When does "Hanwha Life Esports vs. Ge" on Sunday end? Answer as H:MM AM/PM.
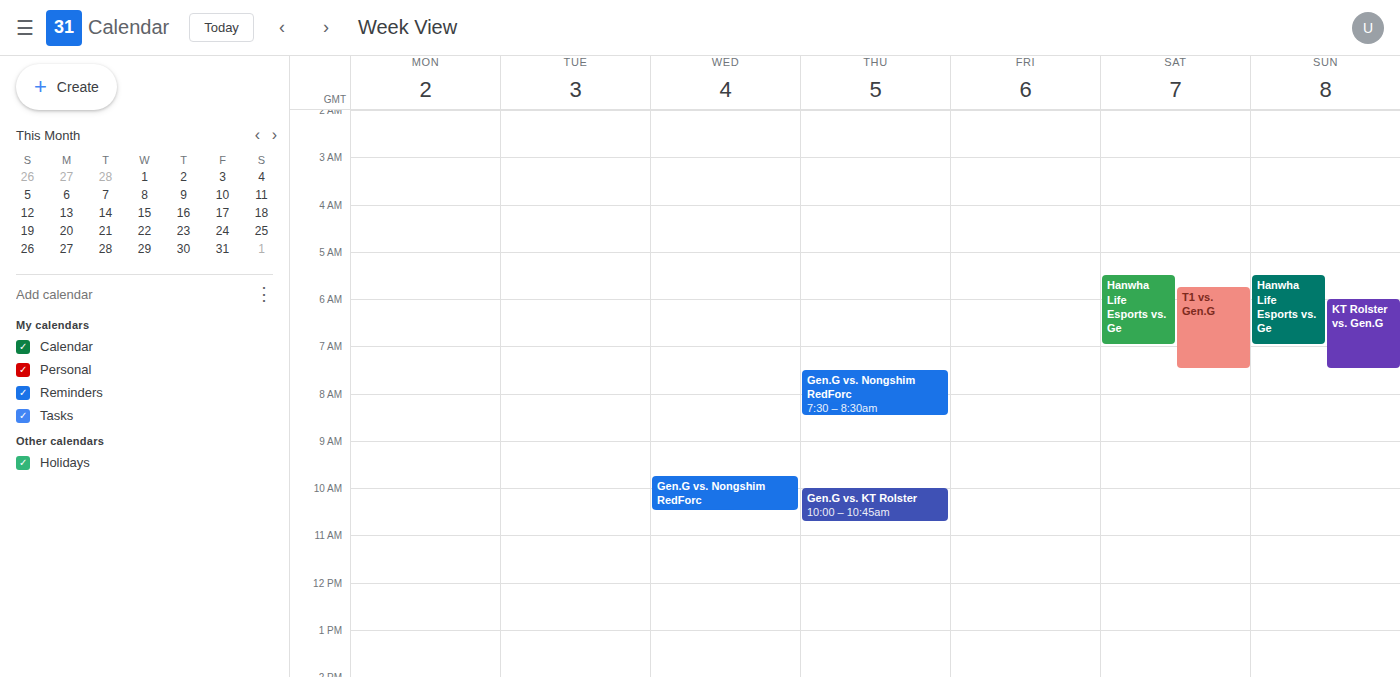
7:00 AM